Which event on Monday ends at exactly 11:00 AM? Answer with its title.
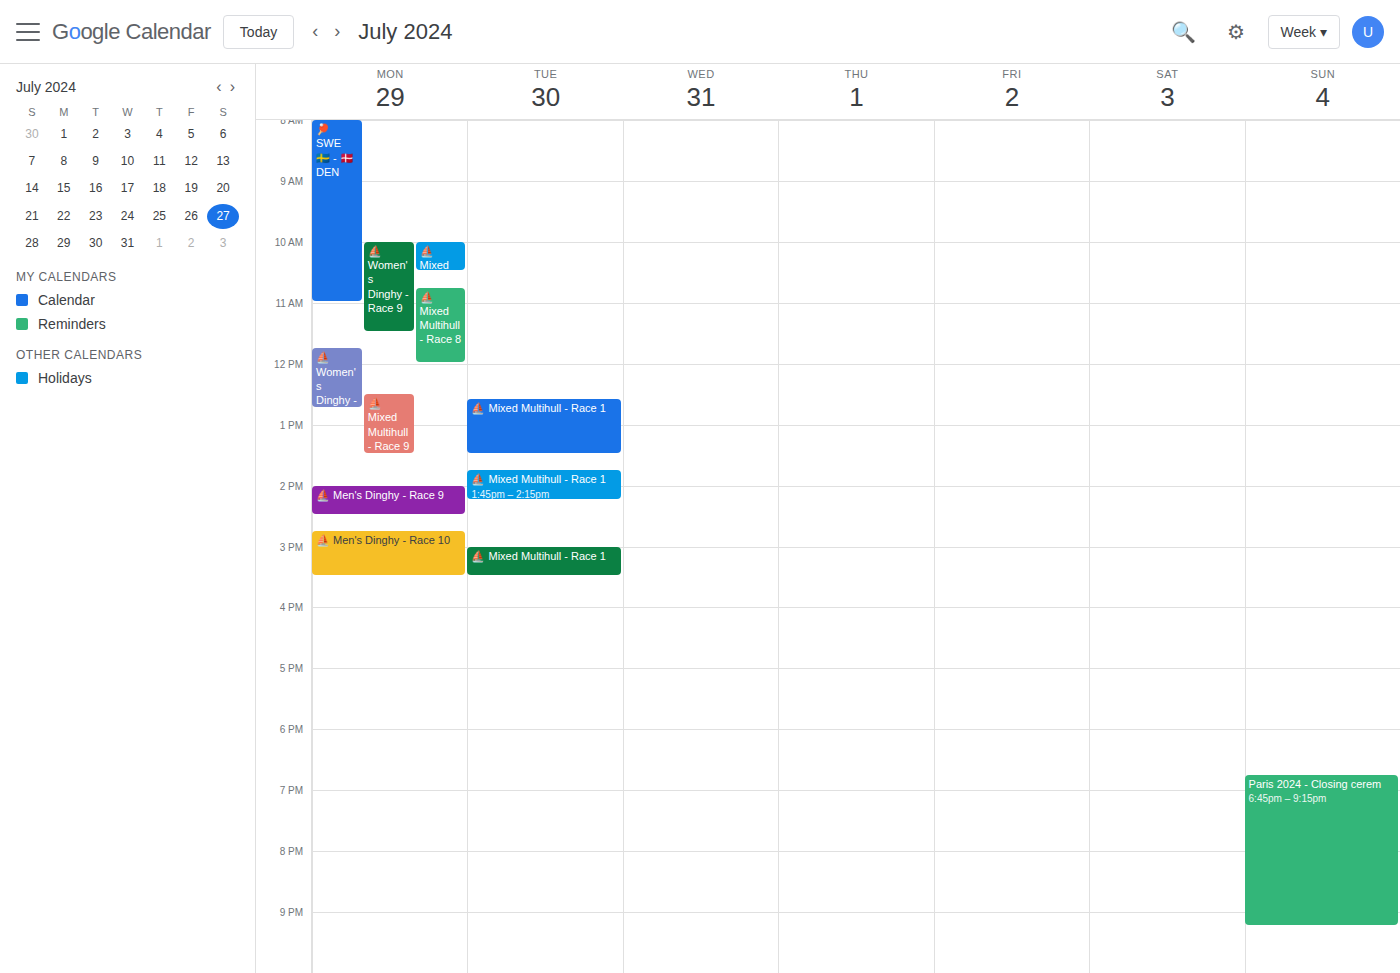
"🏓 SWE 🇸🇪 - 🇩🇰 DEN"